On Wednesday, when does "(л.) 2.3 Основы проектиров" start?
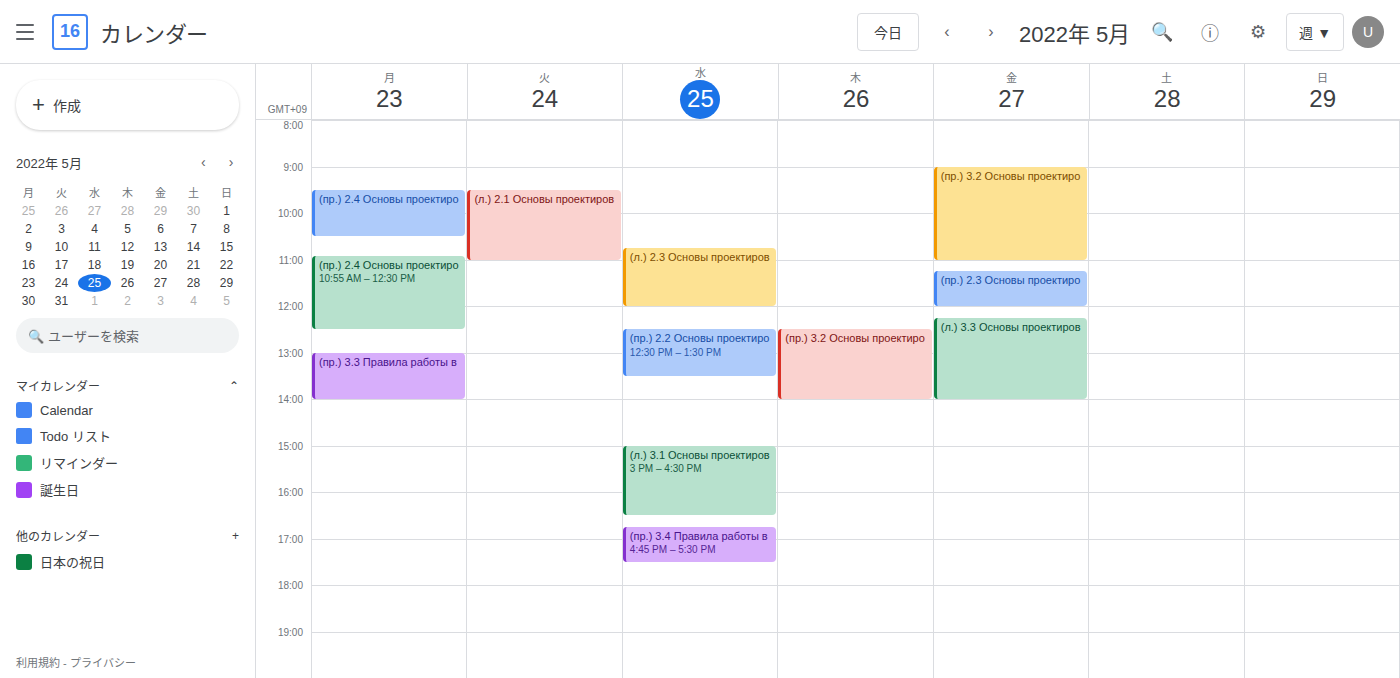
10:45 AM